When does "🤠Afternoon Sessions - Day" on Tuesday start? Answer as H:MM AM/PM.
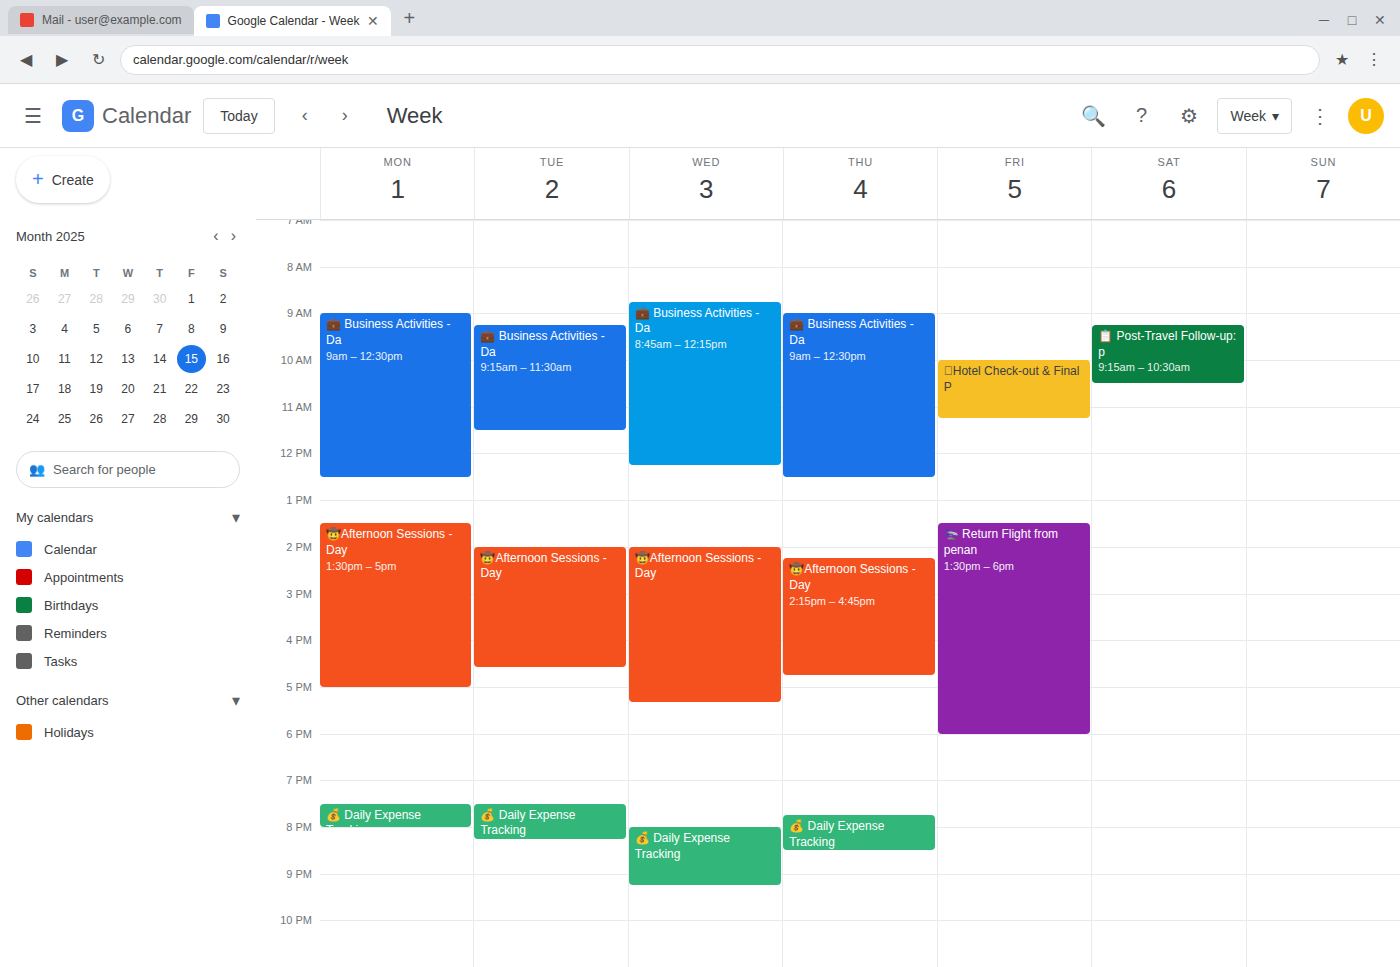
2:00 PM